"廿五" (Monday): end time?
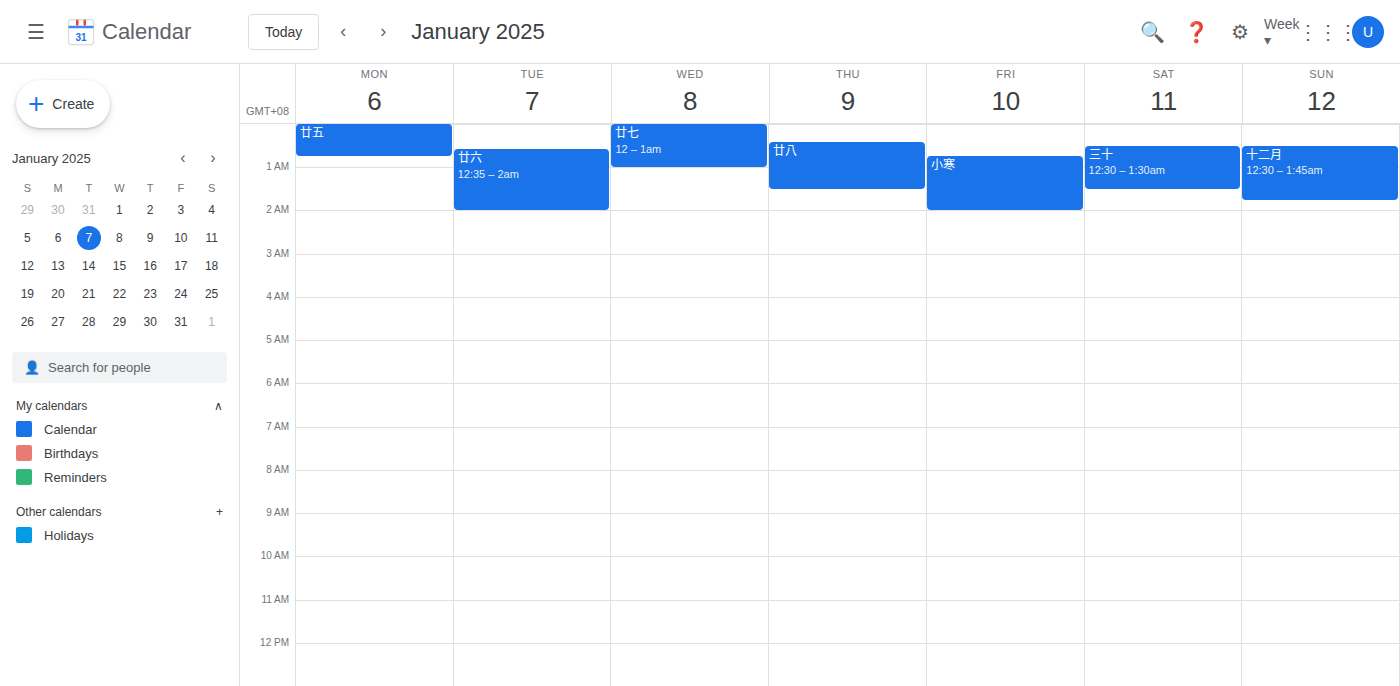
12:45 AM